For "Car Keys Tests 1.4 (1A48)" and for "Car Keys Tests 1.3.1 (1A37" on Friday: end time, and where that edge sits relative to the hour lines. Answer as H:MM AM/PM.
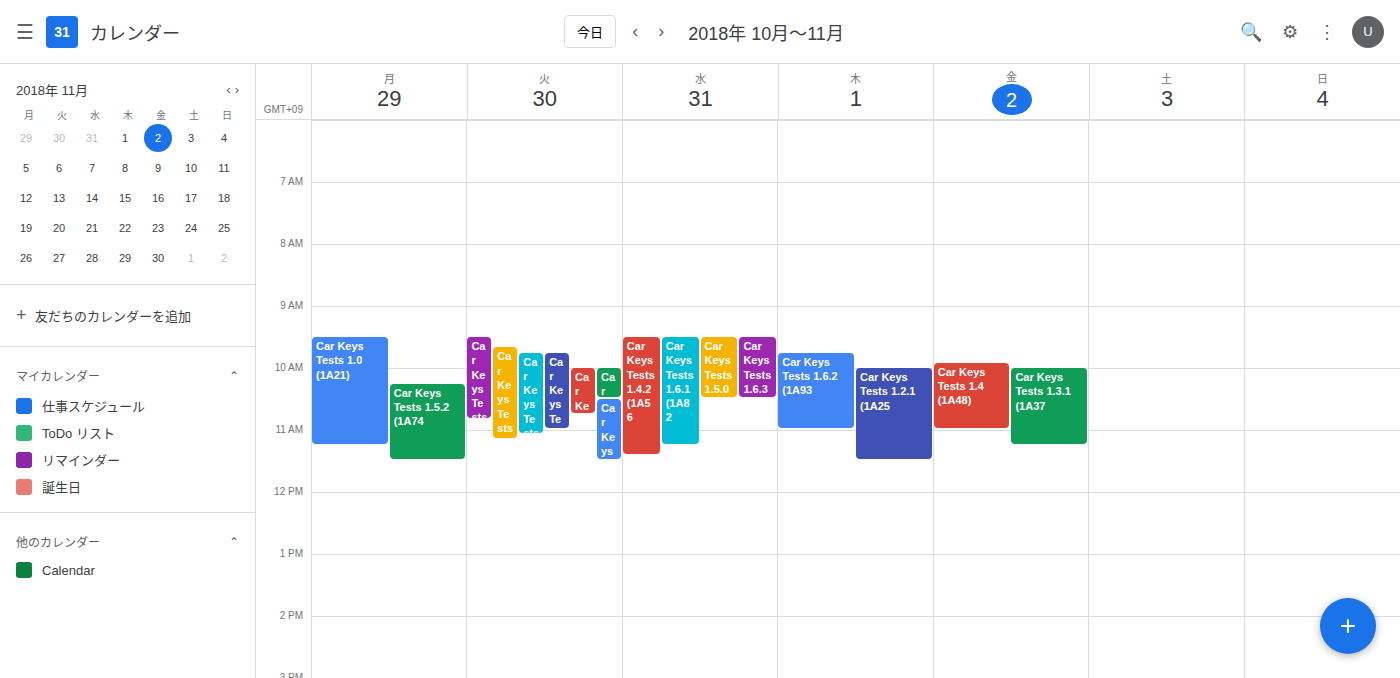
"Car Keys Tests 1.4 (1A48)": 11:00 AM, exactly on the 11 AM line. "Car Keys Tests 1.3.1 (1A37": 11:15 AM, neither: a quarter of the way from the 11 AM line to the 12 PM line.